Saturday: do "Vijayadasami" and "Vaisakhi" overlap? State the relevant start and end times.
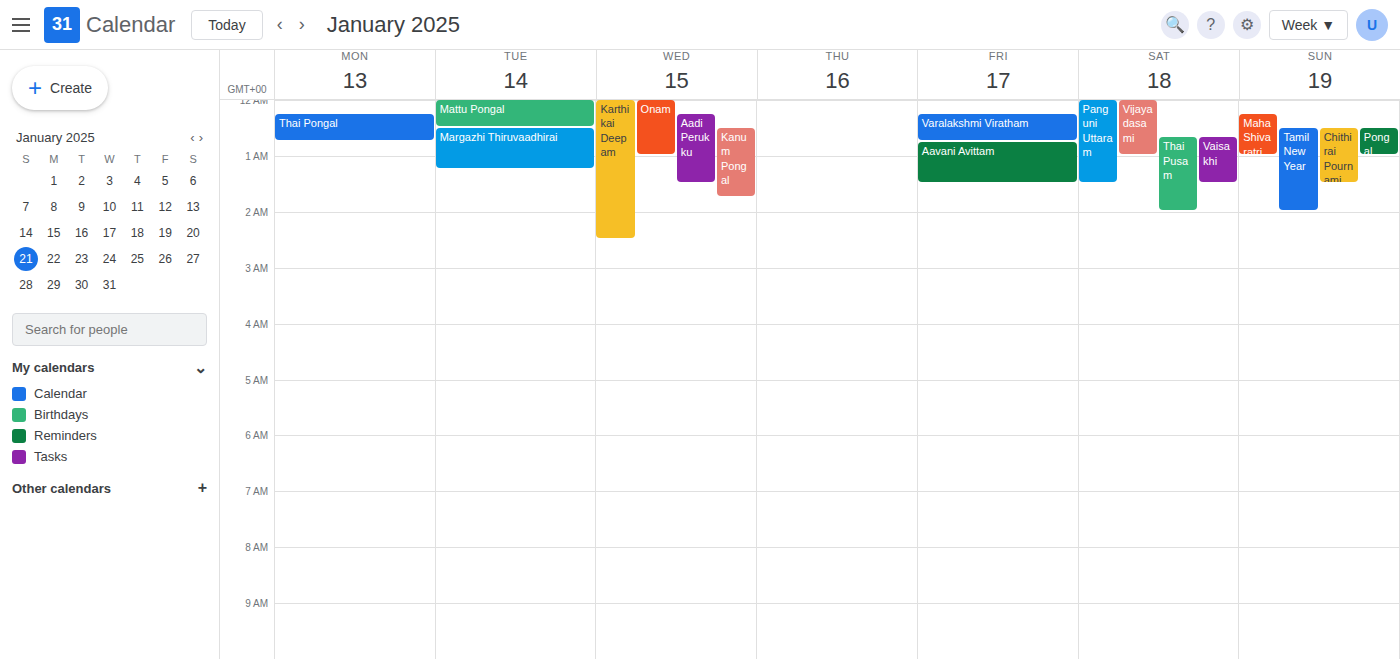
"Vaisakhi" starts at 12:40 AM, before "Vijayadasami" ends at 1:00 AM -- they overlap.